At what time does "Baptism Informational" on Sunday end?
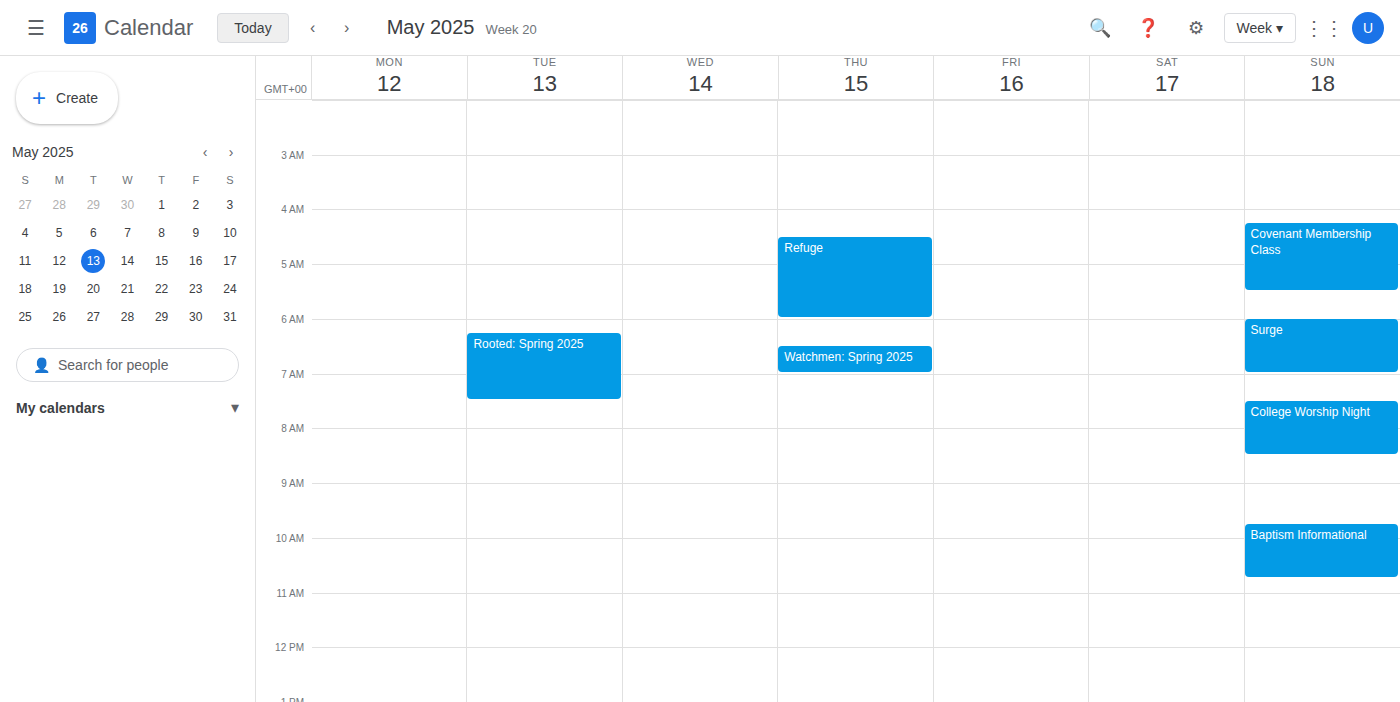
10:45